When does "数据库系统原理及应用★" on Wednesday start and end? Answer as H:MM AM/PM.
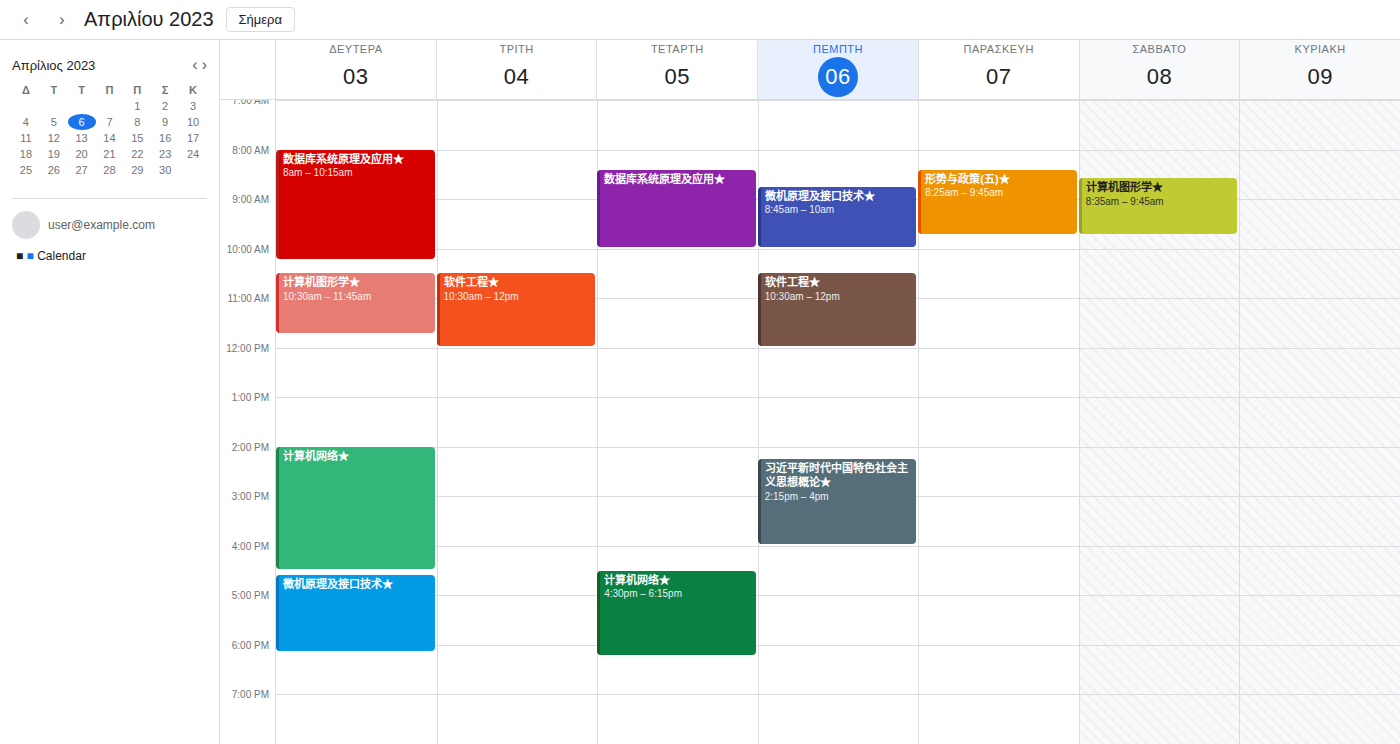
8:25 AM to 10:00 AM